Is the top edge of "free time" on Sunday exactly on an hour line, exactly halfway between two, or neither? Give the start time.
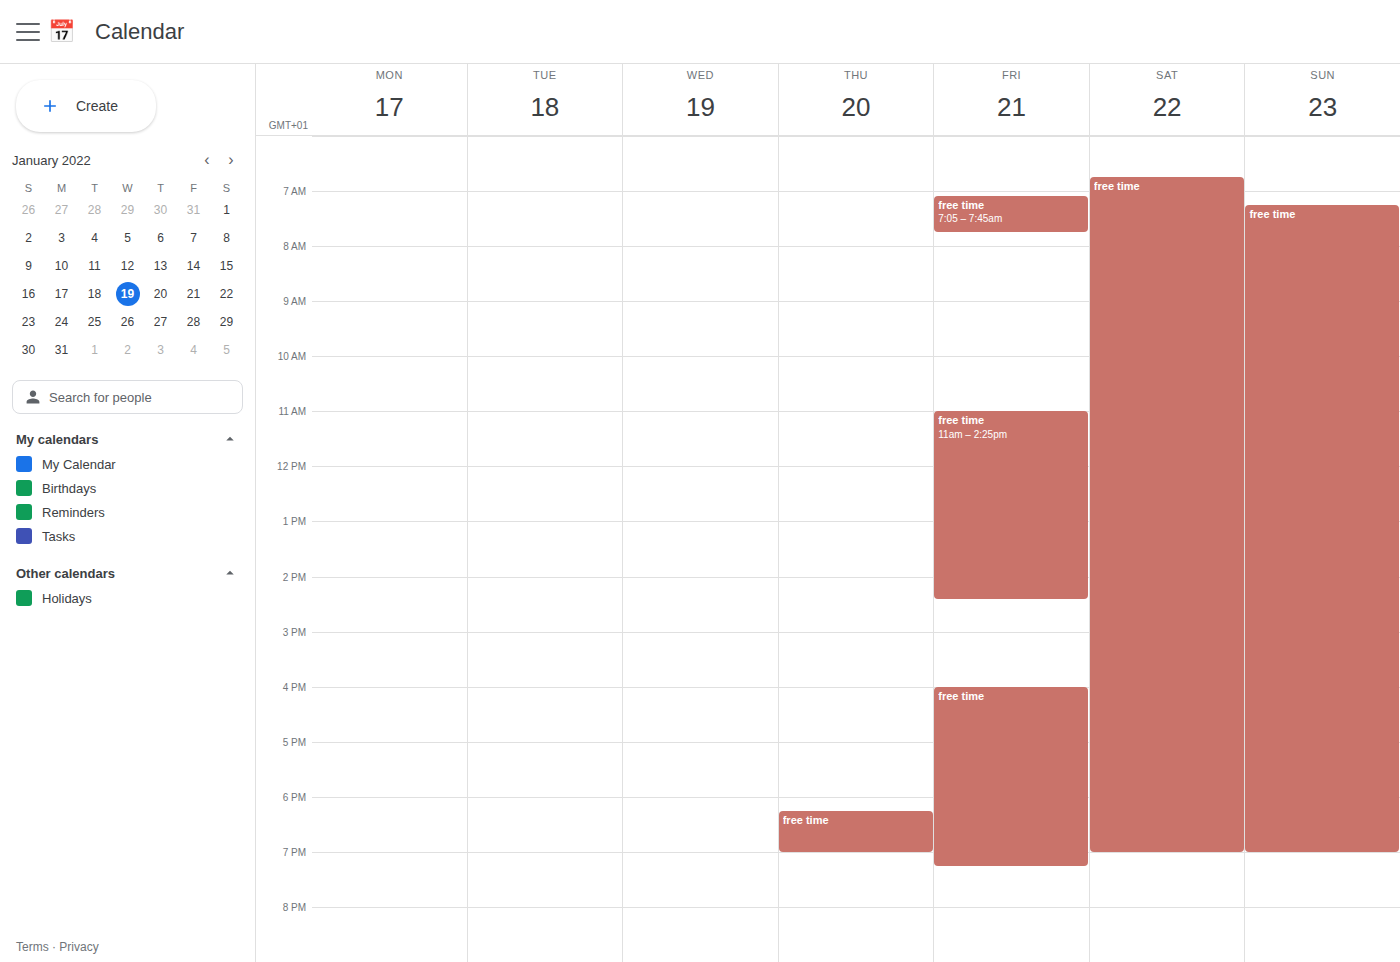
7:15 AM -- neither: a quarter of the way from the 7 AM line to the 8 AM line.